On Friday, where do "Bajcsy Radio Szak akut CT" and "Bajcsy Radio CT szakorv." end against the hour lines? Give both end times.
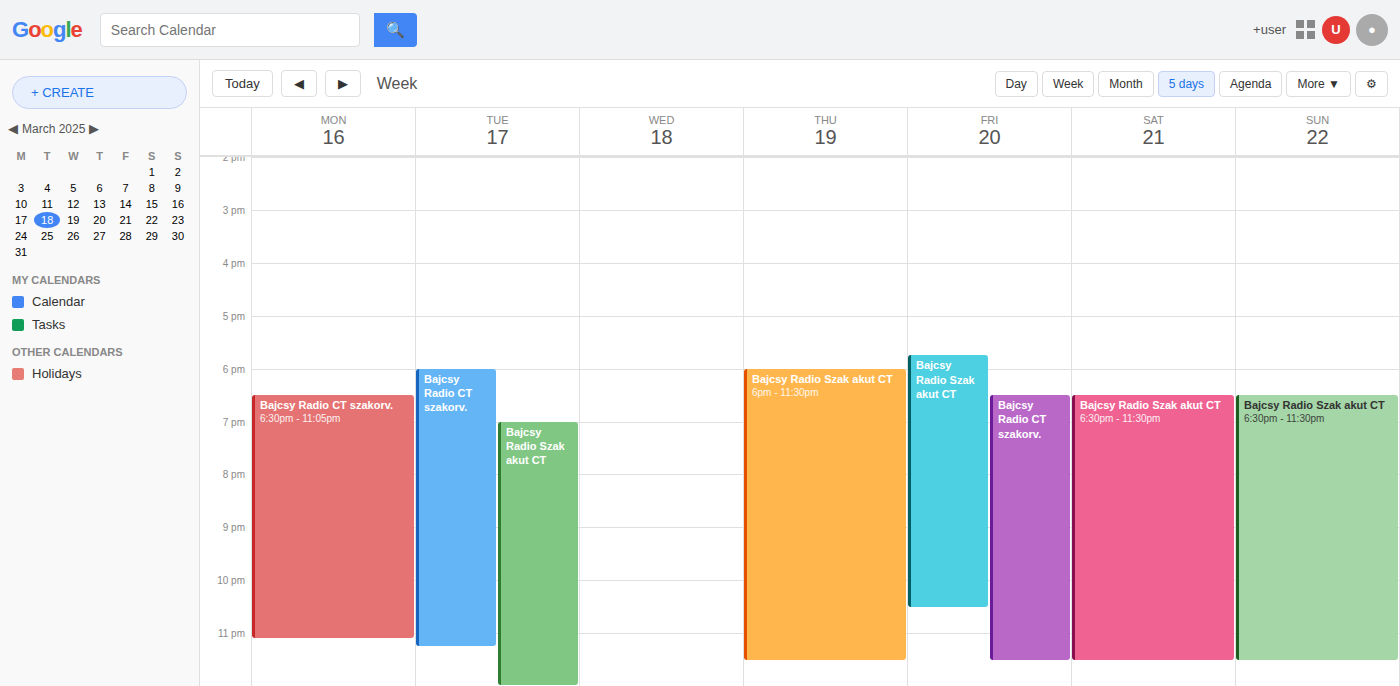
"Bajcsy Radio Szak akut CT": 10:30 PM, halfway between the 10 PM and 11 PM lines. "Bajcsy Radio CT szakorv.": 11:30 PM, halfway between the 11 PM and 12 AM lines.